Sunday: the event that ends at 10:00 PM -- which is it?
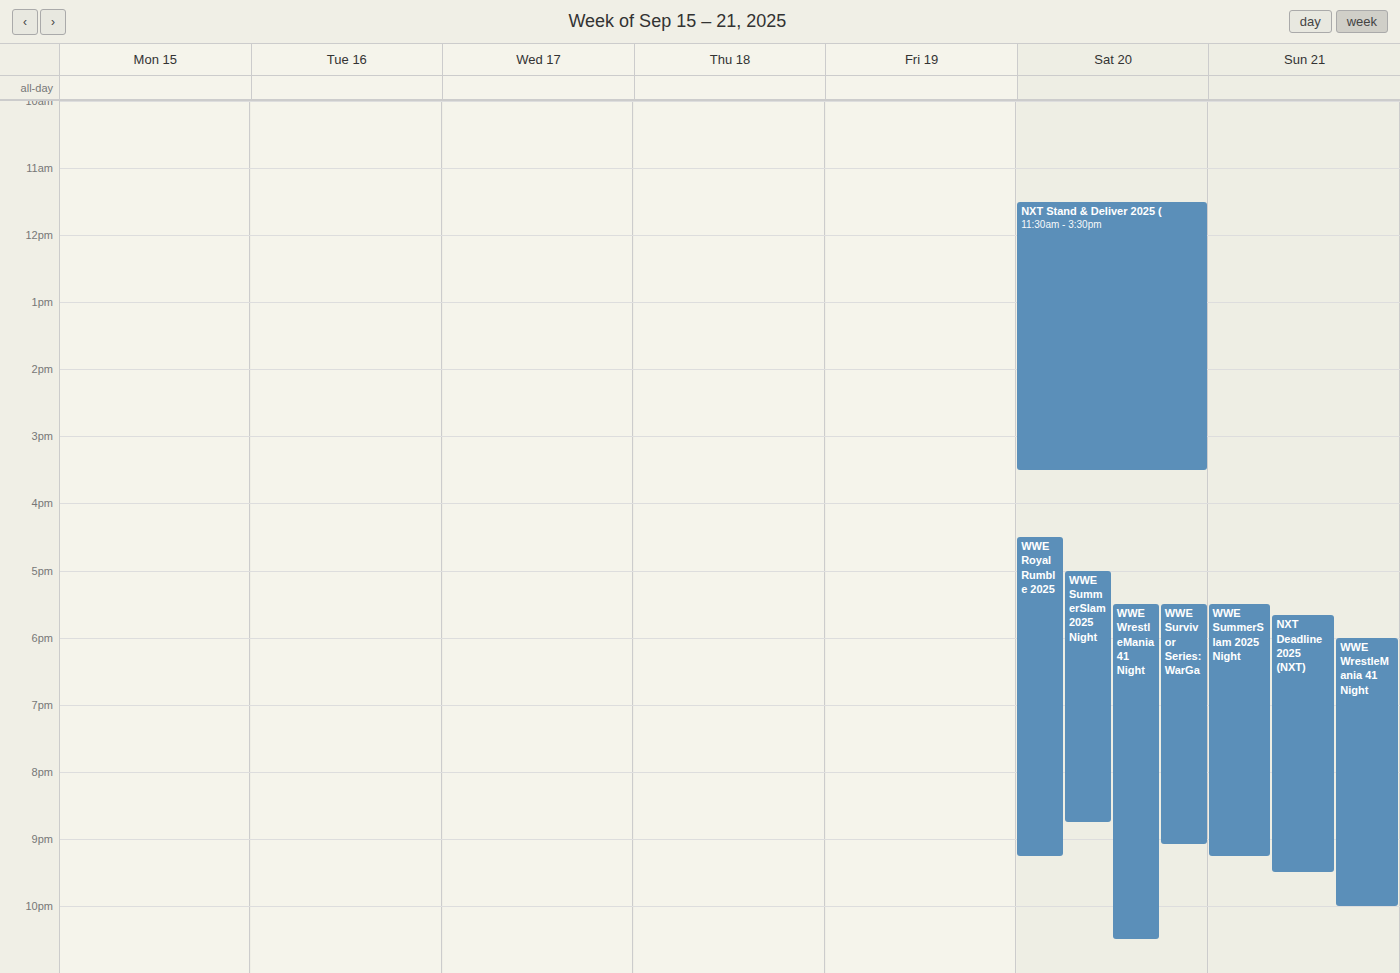
"WWE WrestleMania 41 Night"